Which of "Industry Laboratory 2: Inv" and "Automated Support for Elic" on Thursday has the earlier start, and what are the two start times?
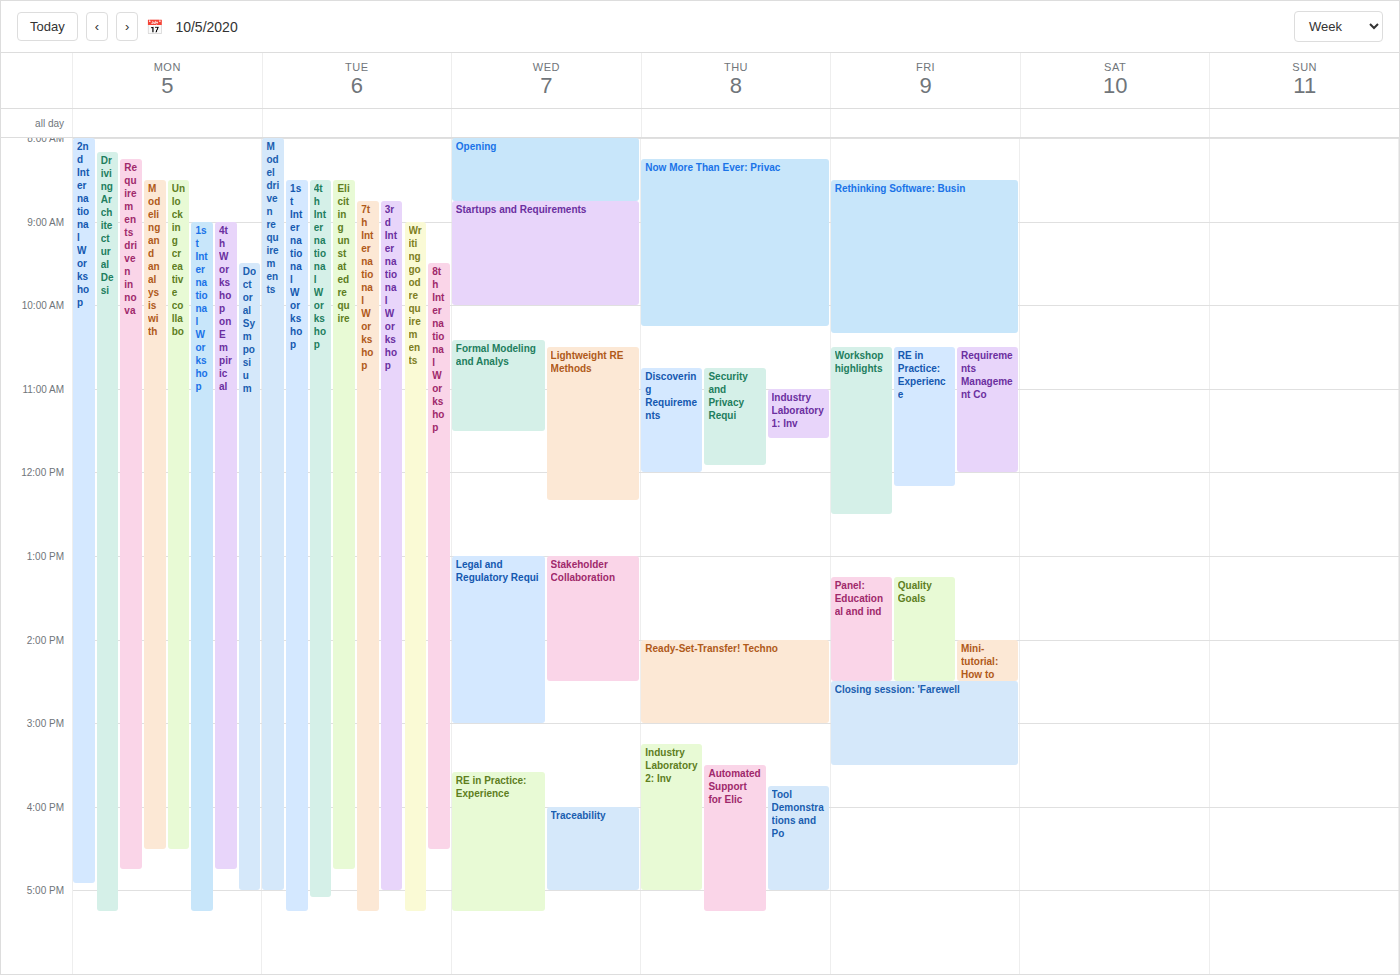
"Industry Laboratory 2: Inv" 3:15 PM; "Automated Support for Elic" 3:30 PM.